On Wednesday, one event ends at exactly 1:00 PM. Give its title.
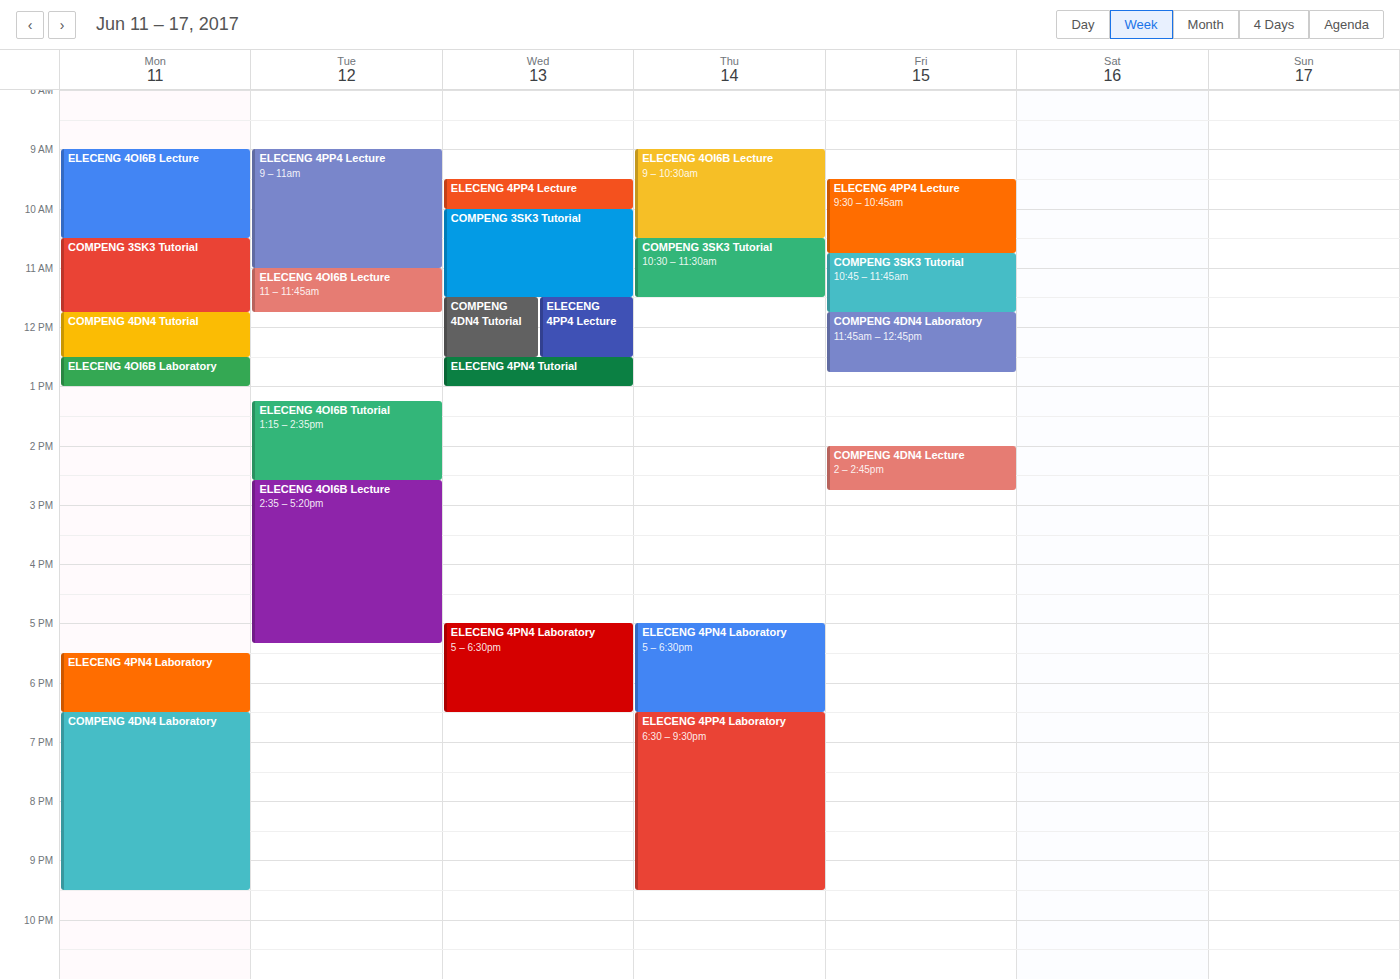
"ELECENG 4PN4 Tutorial"